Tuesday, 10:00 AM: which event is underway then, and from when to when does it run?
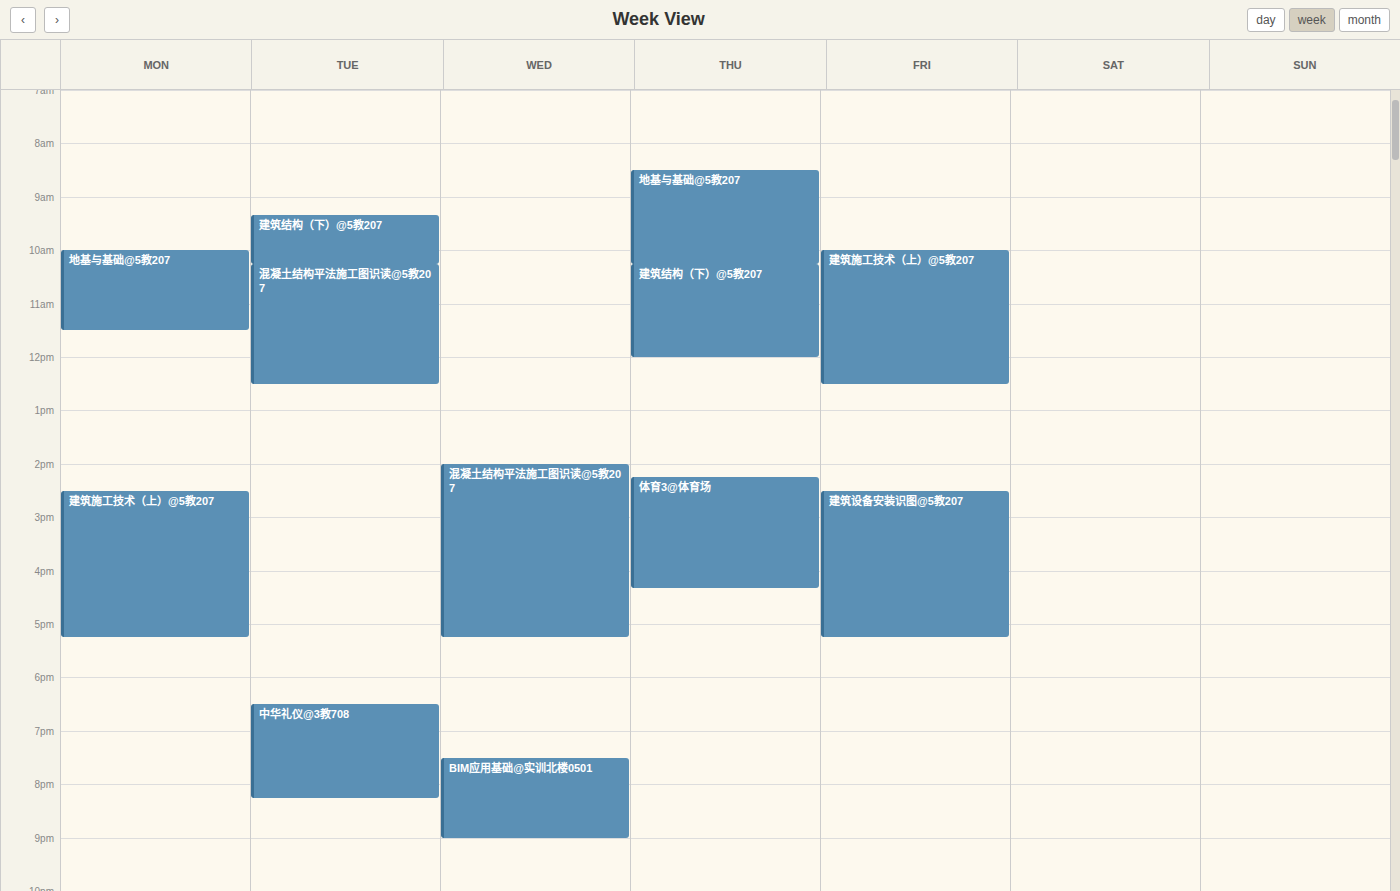
"建筑结构（下）@5教207", 9:20 AM to 10:15 AM